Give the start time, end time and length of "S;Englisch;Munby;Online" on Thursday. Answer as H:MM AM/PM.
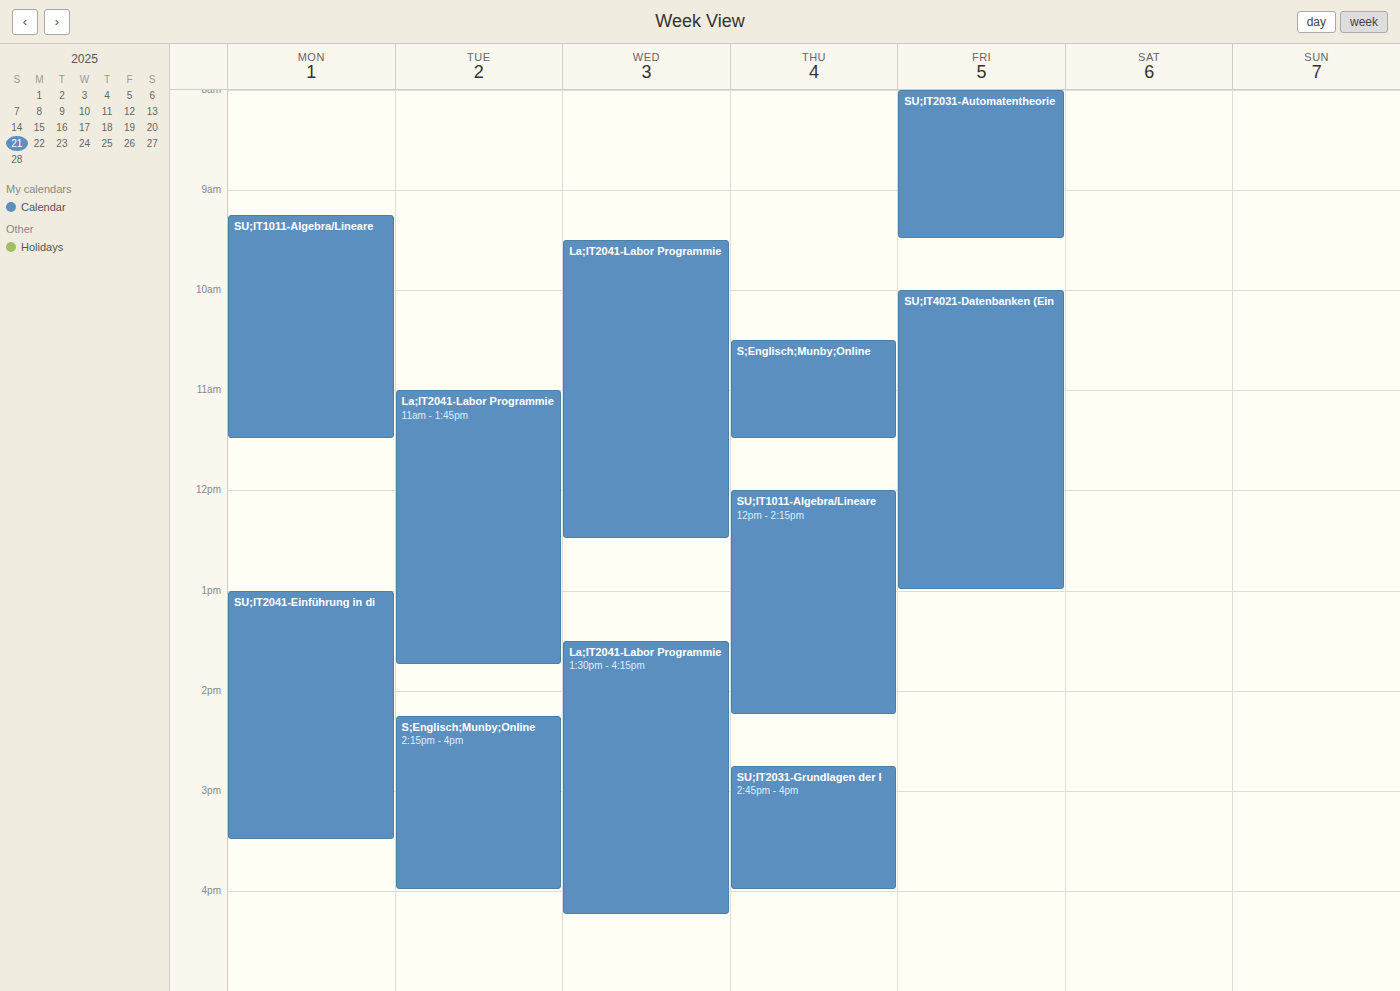
10:30 AM to 11:30 AM, 1 hour